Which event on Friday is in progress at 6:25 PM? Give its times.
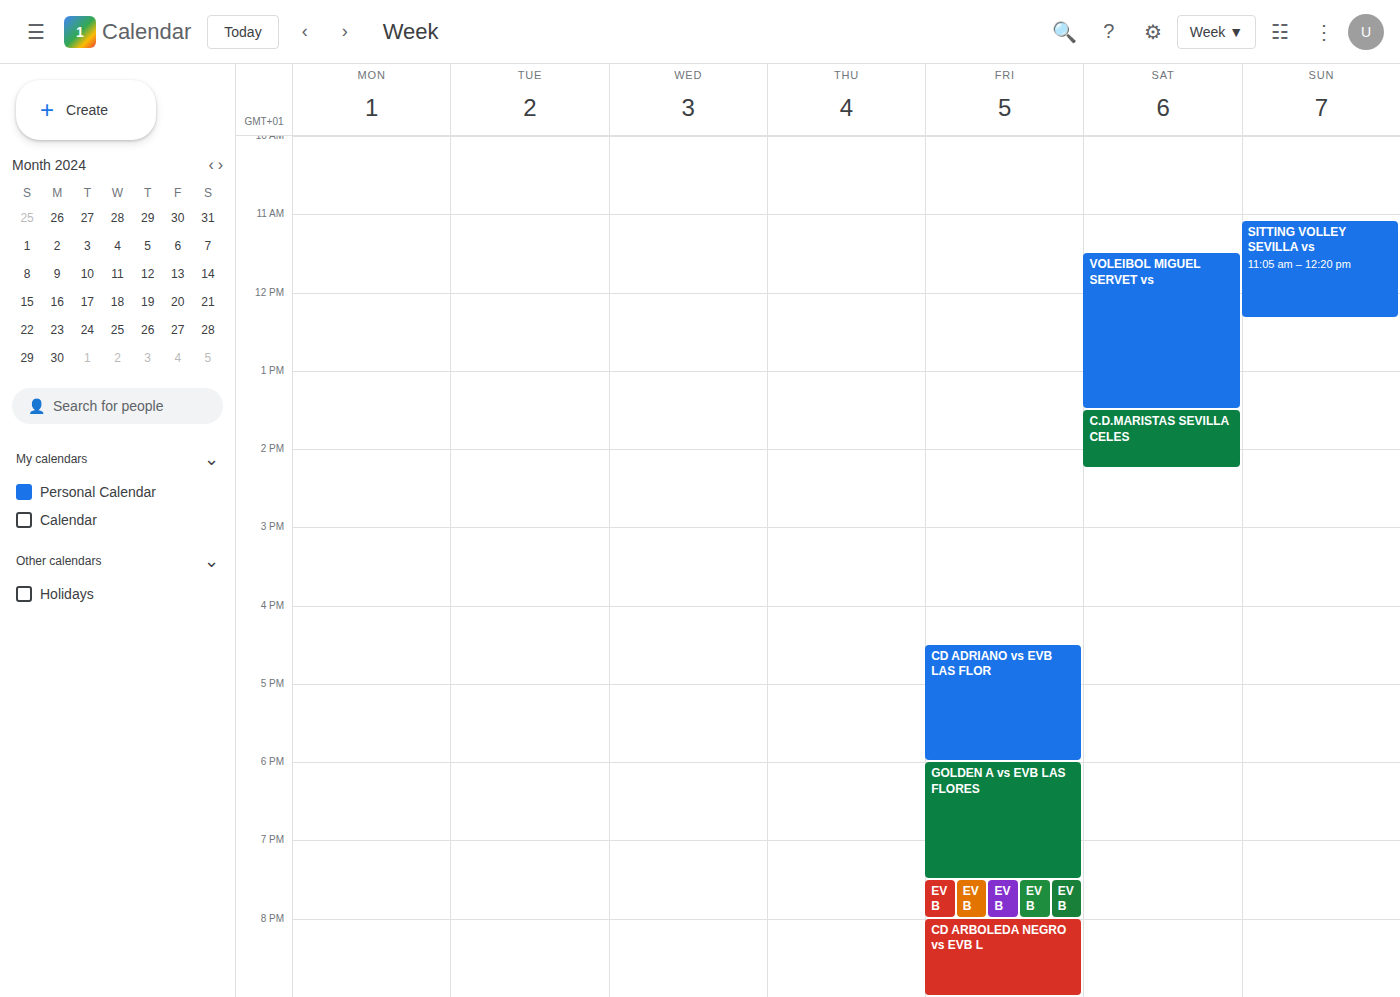
"GOLDEN A vs EVB LAS FLORES", 6:00 PM to 7:30 PM